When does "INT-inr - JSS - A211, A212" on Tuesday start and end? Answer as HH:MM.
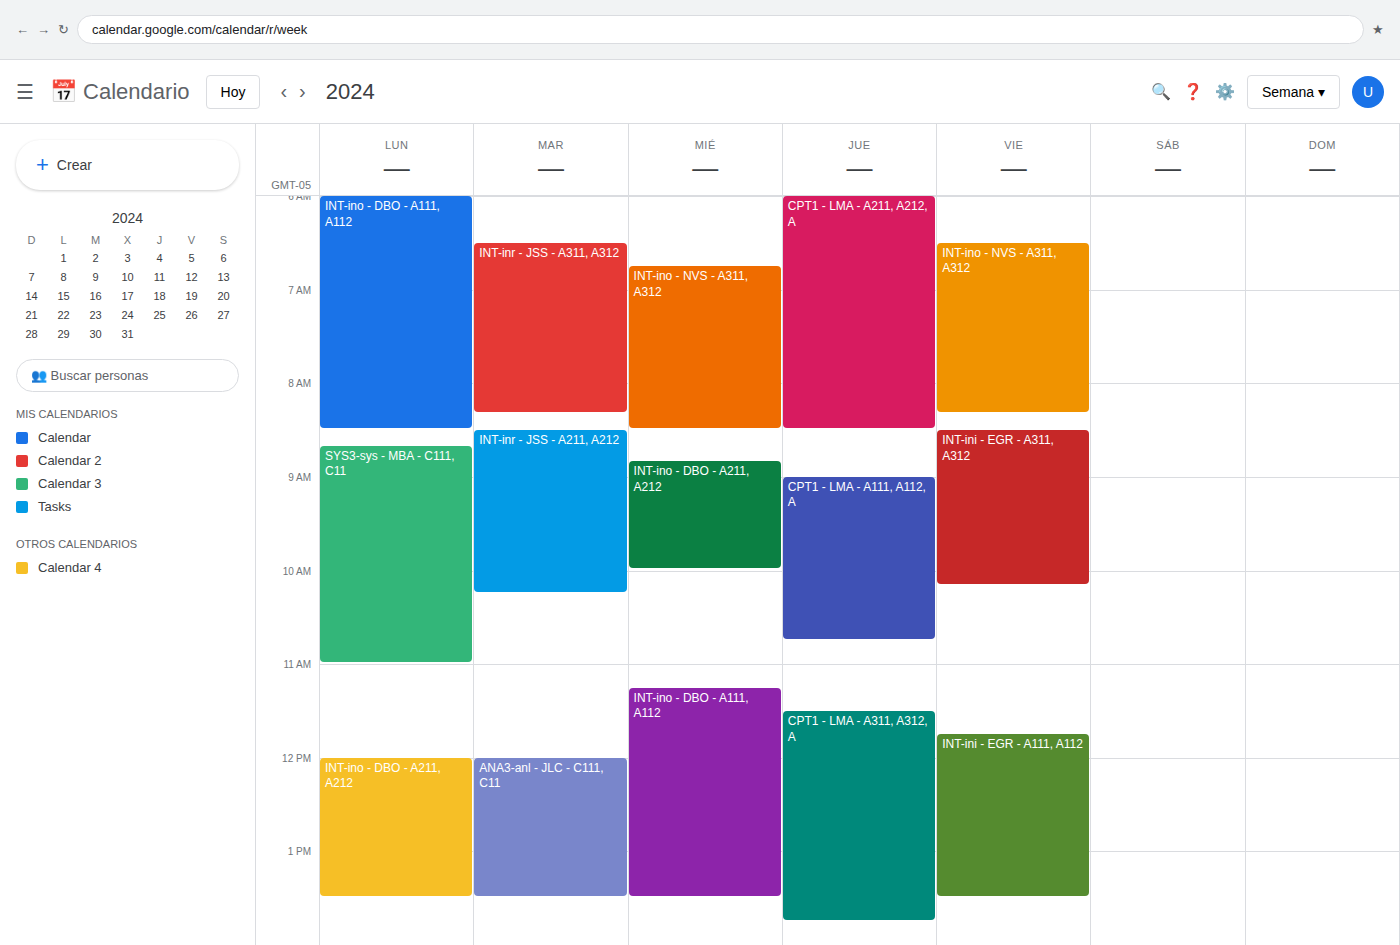
08:30 to 10:15